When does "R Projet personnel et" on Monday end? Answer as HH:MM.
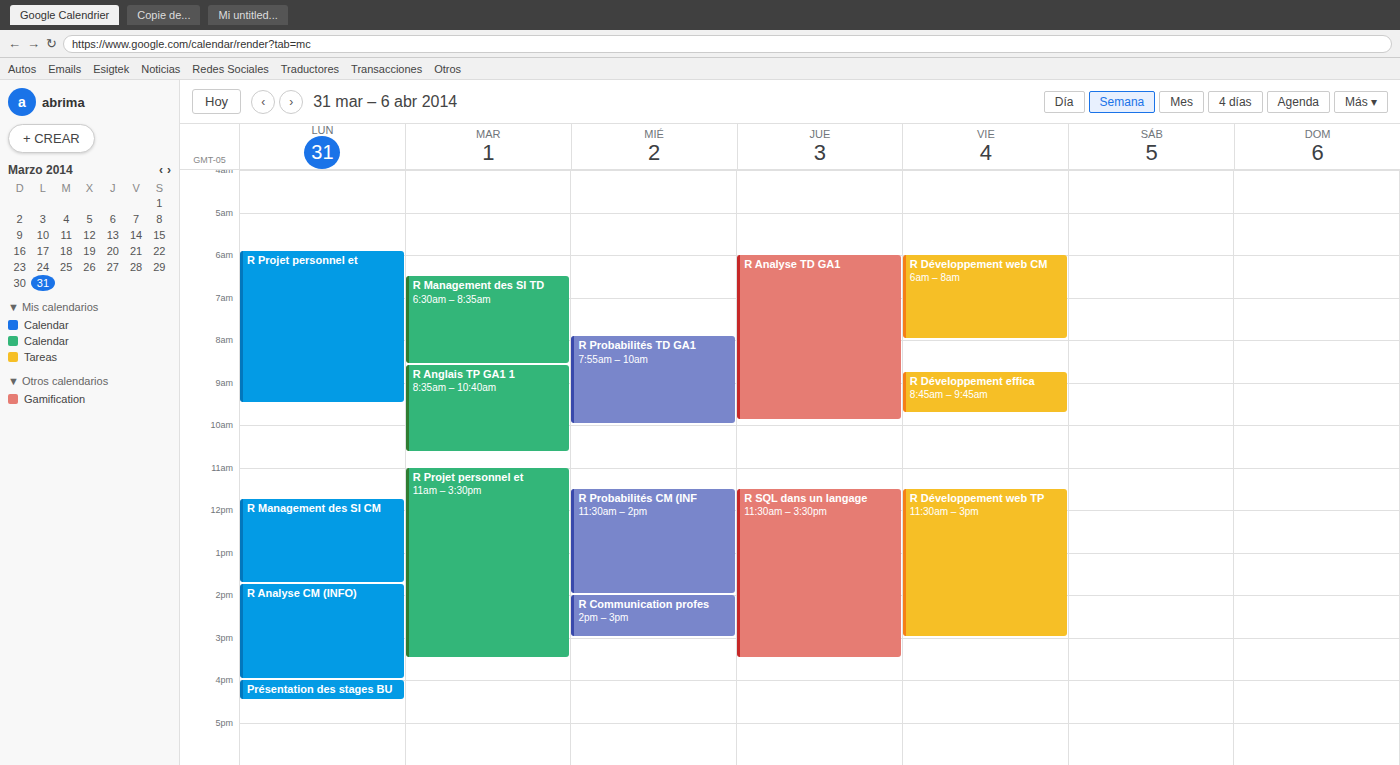
09:30